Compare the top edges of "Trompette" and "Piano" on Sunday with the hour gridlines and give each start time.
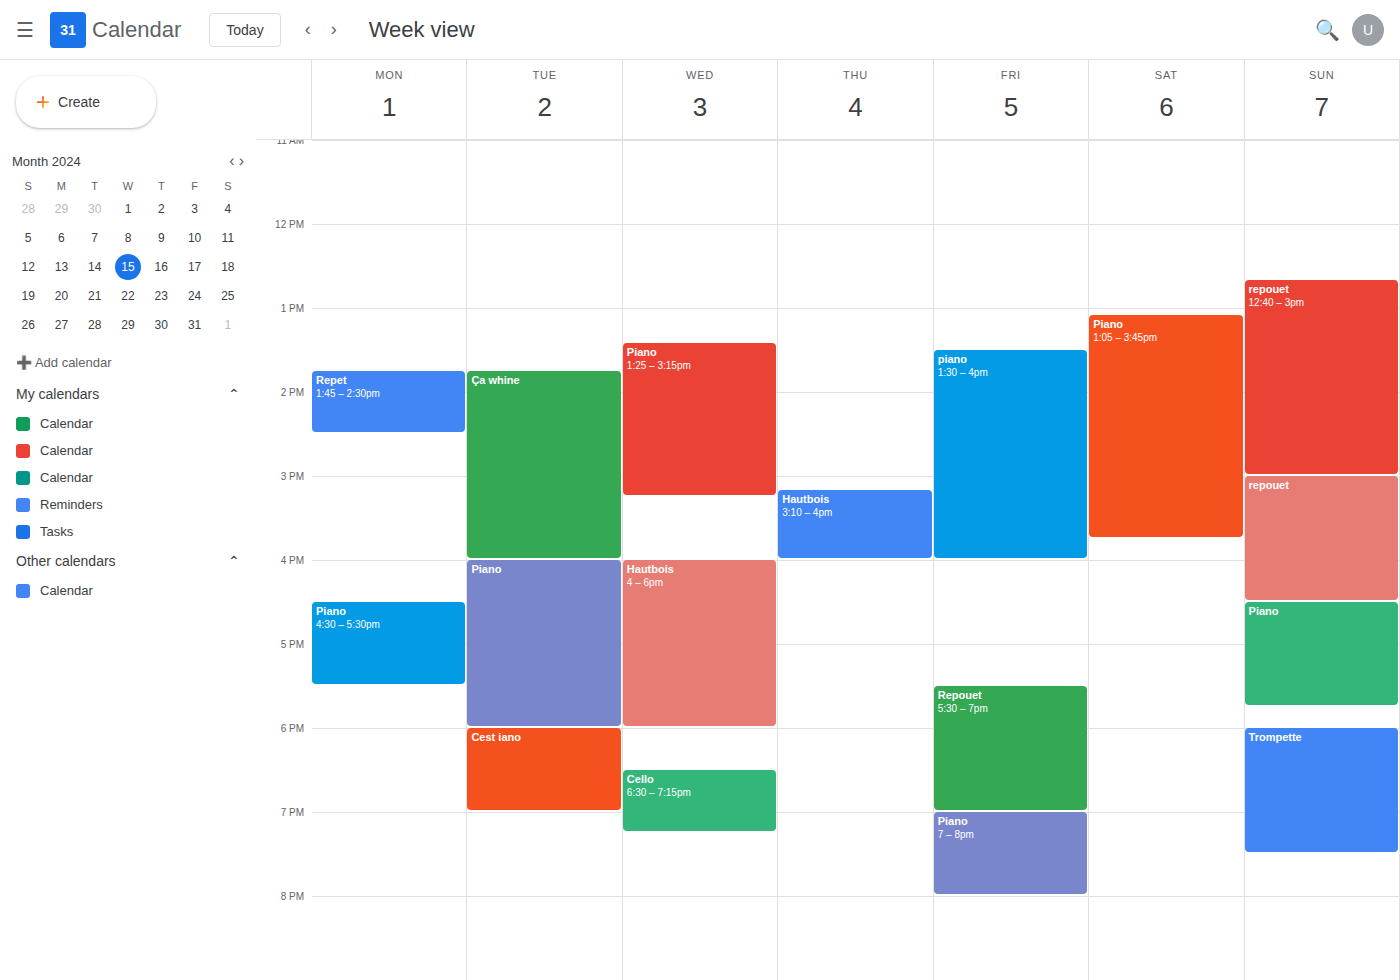
"Trompette": 6:00 PM, exactly on the 6 PM line. "Piano": 4:30 PM, halfway between the 4 PM and 5 PM lines.